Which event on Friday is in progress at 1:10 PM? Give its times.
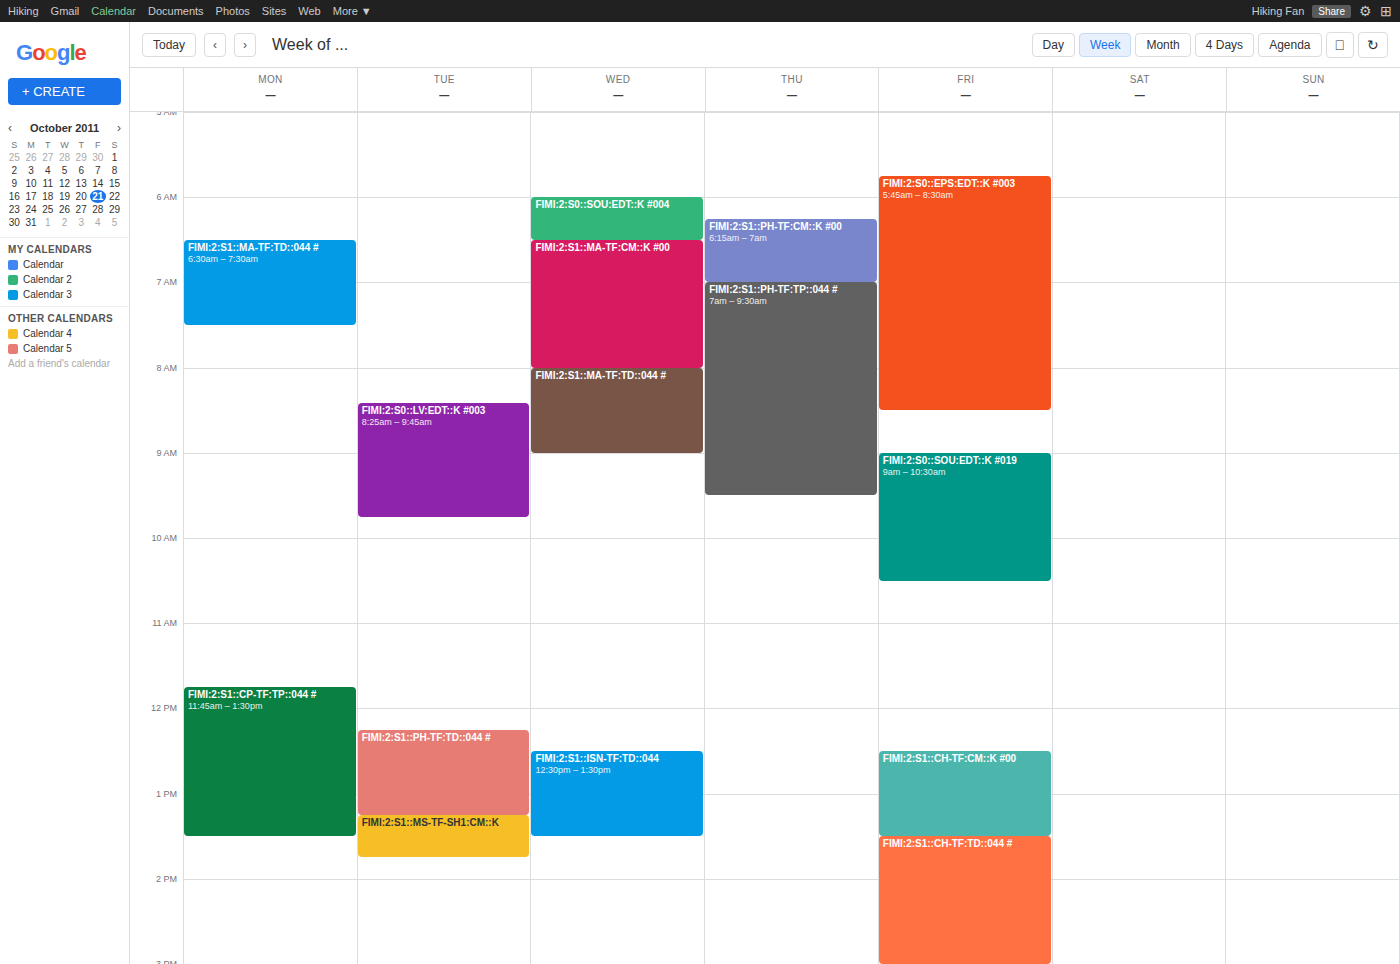
"FIMI:2:S1::CH-TF:CM::K #00", 12:30 PM to 1:30 PM